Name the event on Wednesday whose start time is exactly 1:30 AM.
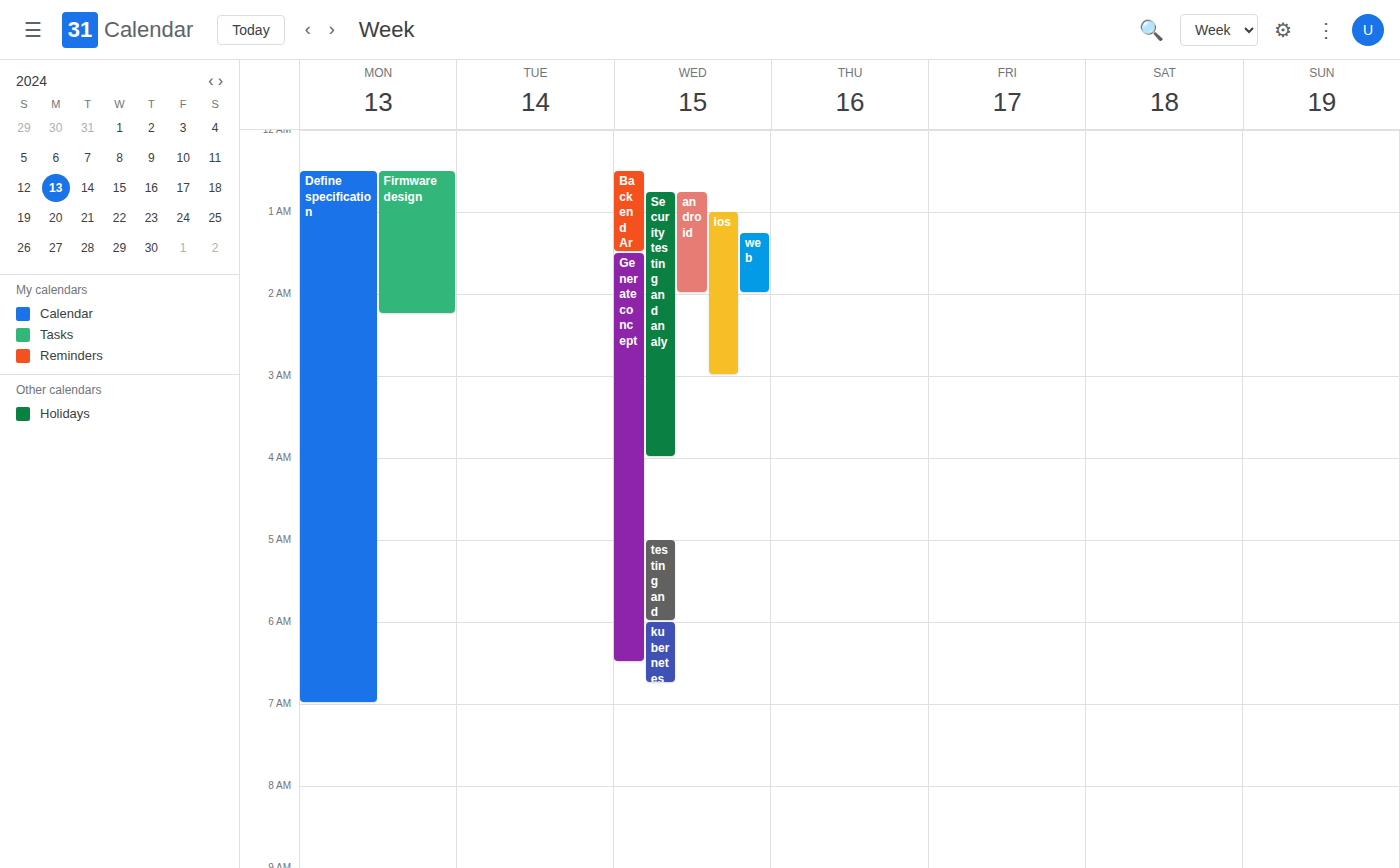
"Generate concept"